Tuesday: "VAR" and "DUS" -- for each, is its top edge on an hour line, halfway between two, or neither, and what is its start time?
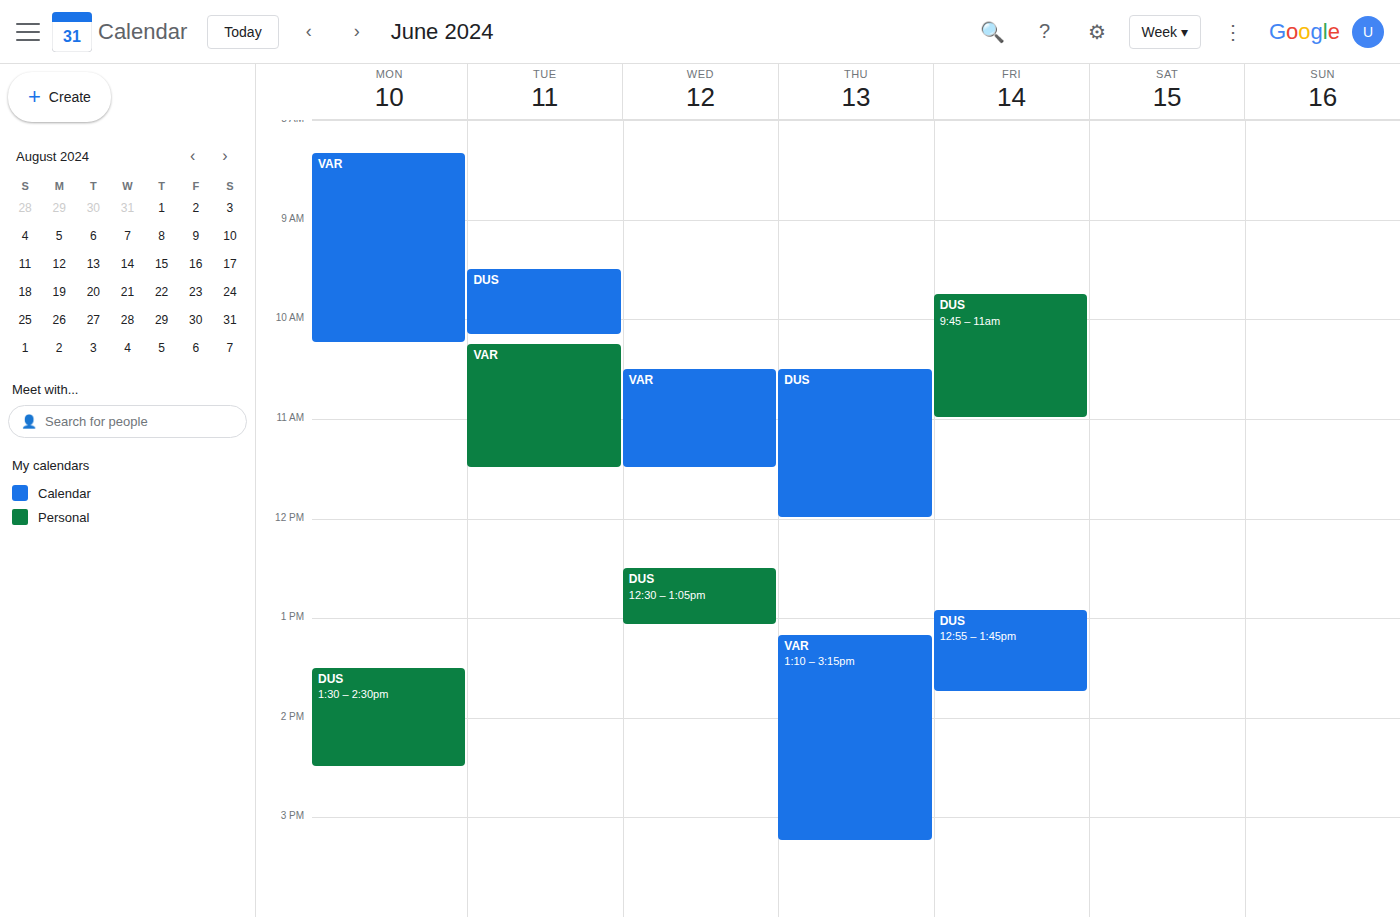
"VAR": 10:15 AM, neither: a quarter of the way from the 10 AM line to the 11 AM line. "DUS": 9:30 AM, halfway between the 9 AM and 10 AM lines.